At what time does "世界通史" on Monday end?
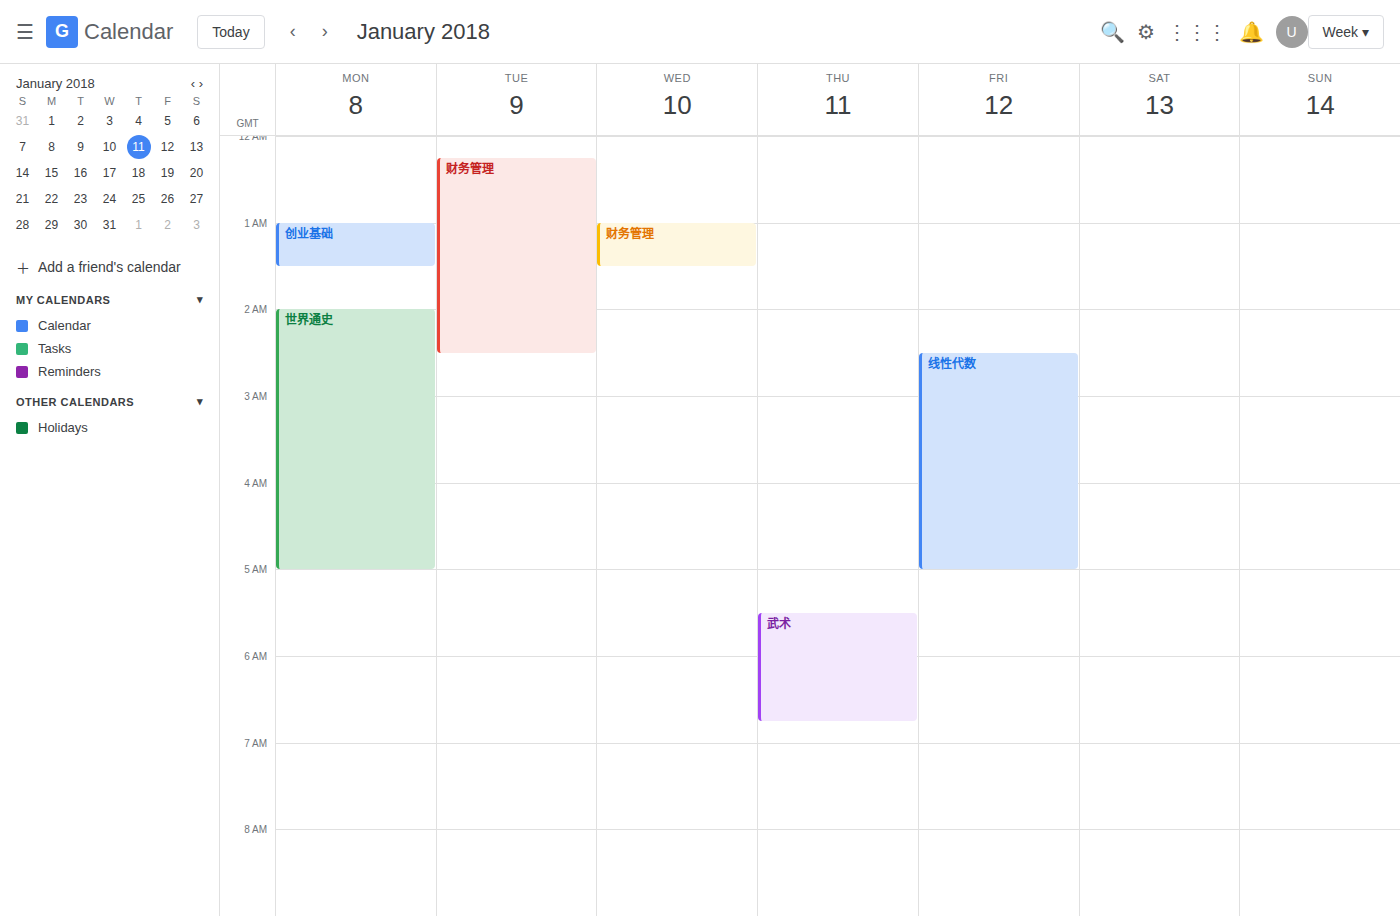
5:00 AM